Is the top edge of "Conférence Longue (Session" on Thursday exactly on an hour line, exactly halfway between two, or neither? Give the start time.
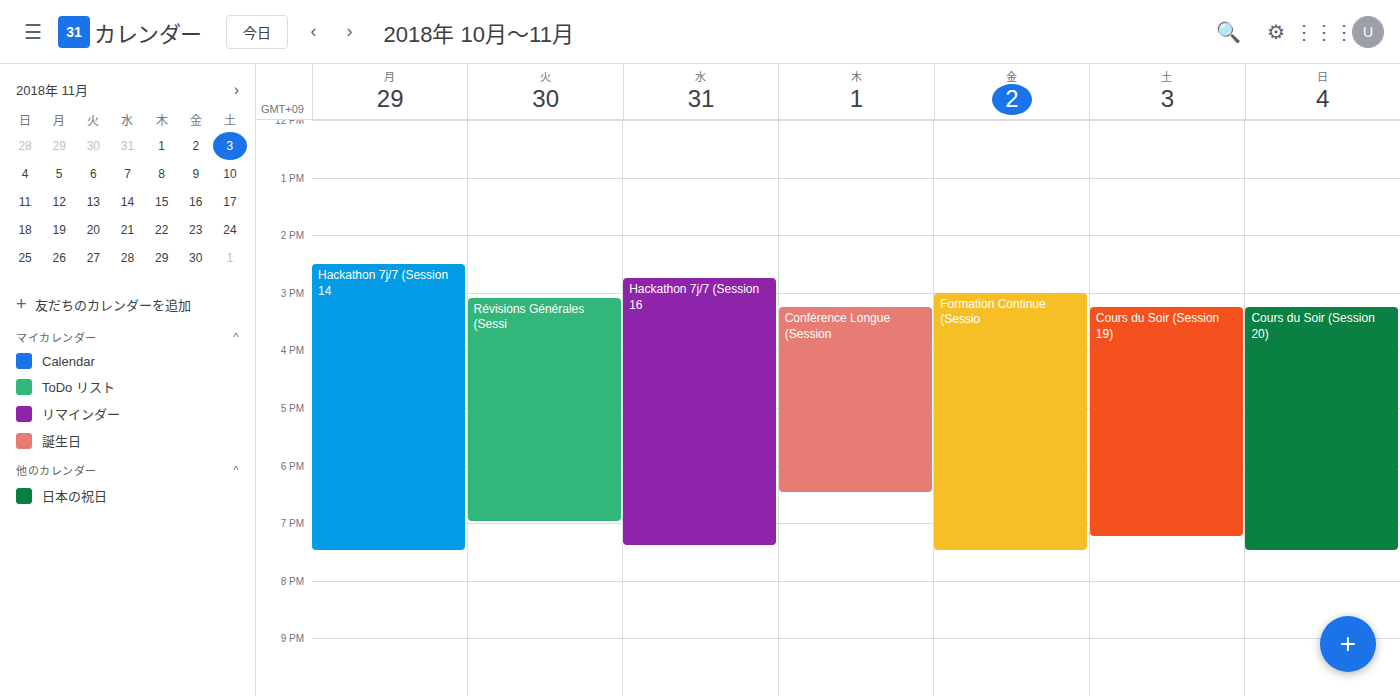
3:15 PM -- neither: a quarter of the way from the 3 PM line to the 4 PM line.